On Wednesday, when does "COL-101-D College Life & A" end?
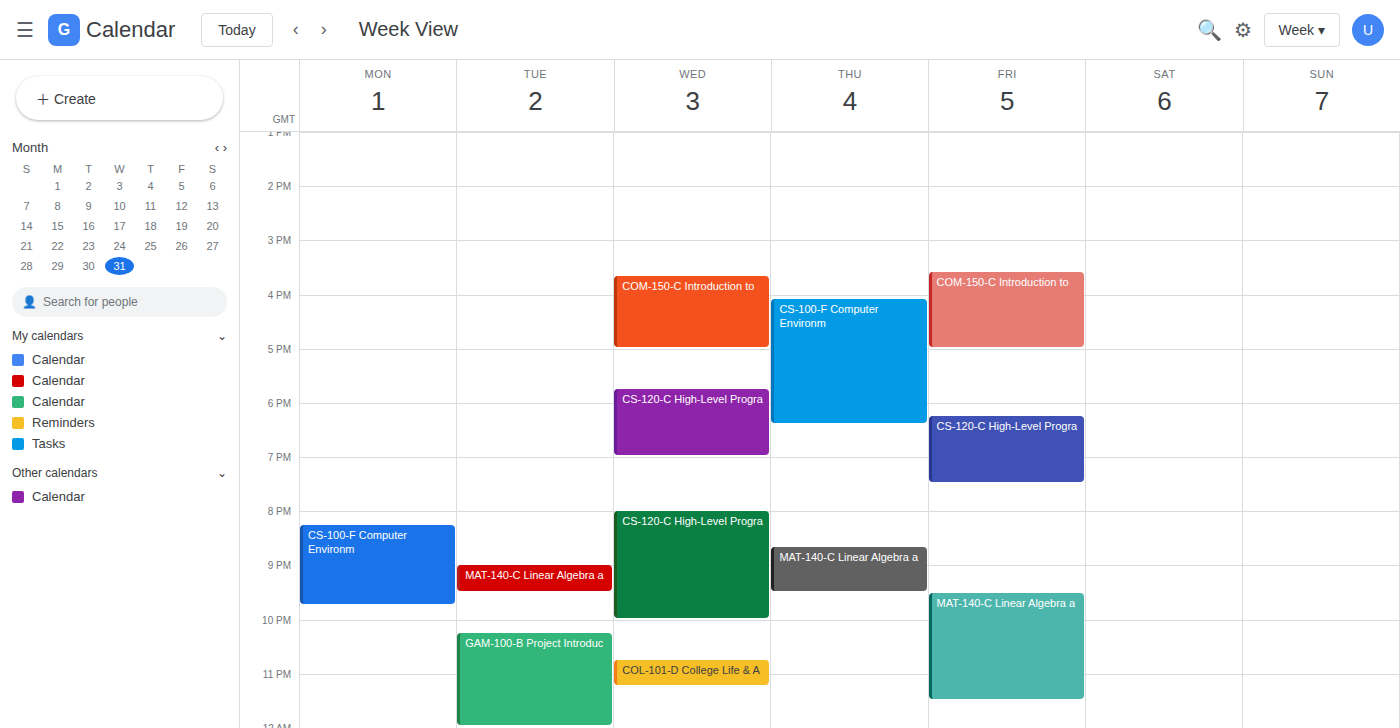
11:15 PM